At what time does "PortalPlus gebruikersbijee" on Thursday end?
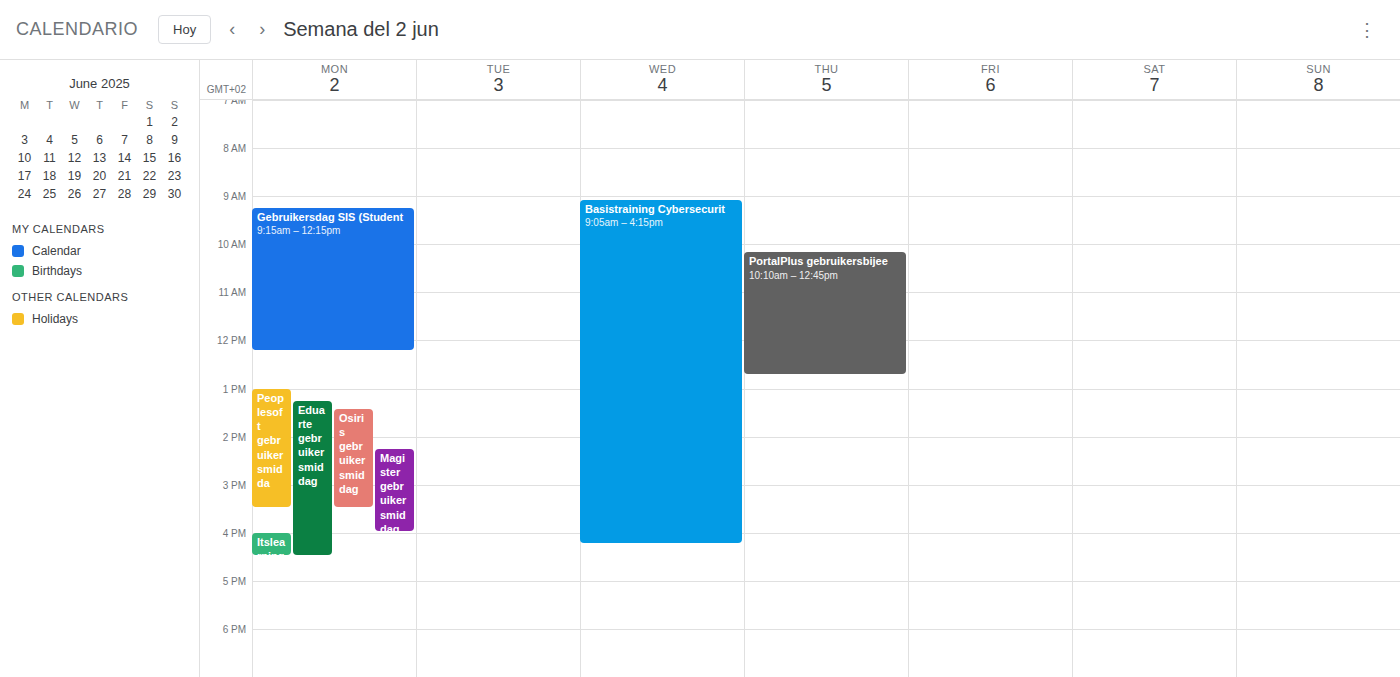
12:45 PM